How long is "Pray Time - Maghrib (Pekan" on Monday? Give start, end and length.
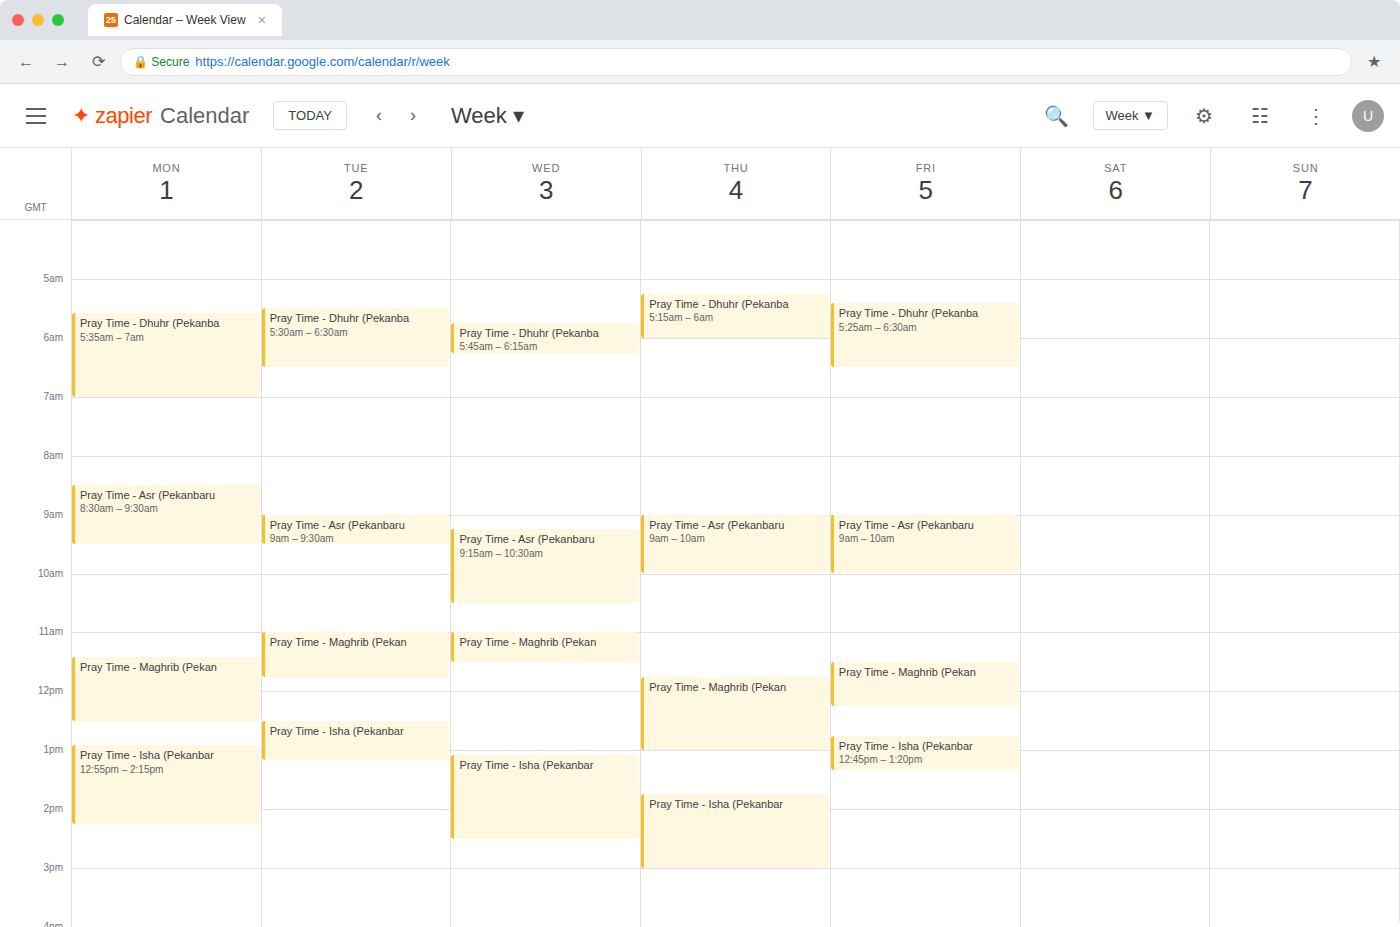
11:25 AM to 12:30 PM, 1 hour 5 minutes